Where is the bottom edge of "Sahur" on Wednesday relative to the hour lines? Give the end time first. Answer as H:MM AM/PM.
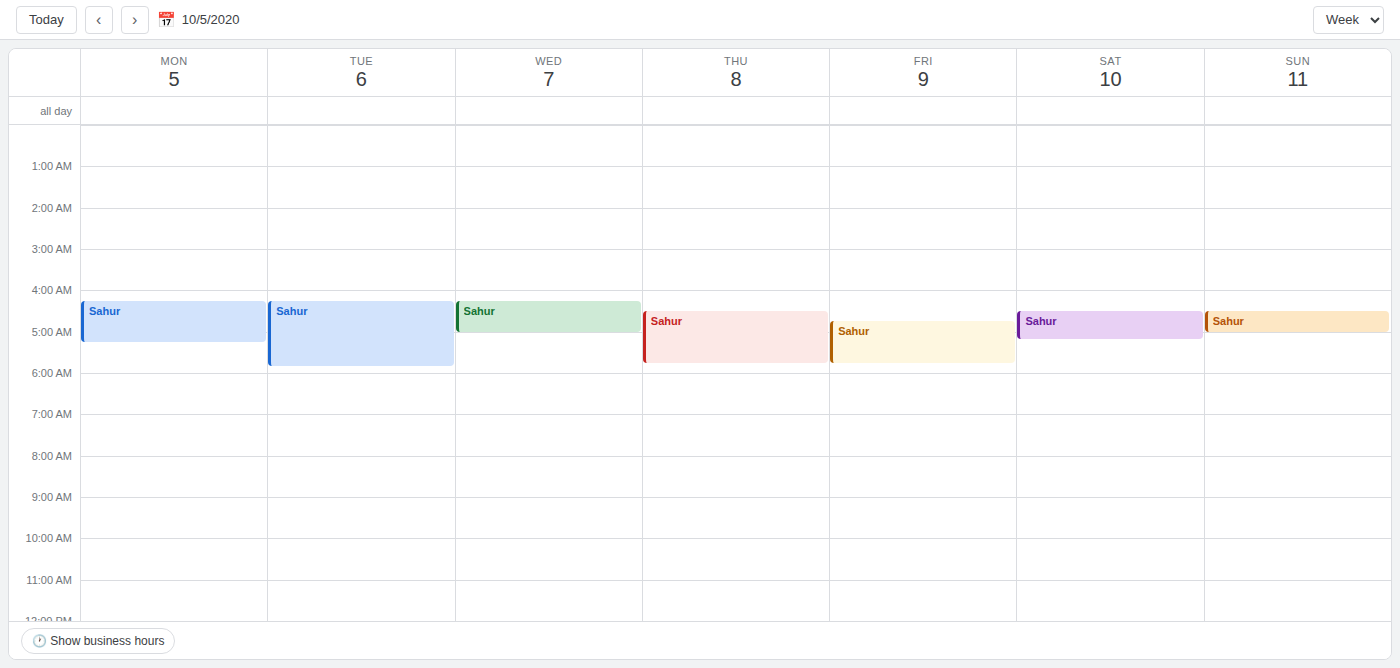
5:00 AM -- exactly on the 5 AM line.